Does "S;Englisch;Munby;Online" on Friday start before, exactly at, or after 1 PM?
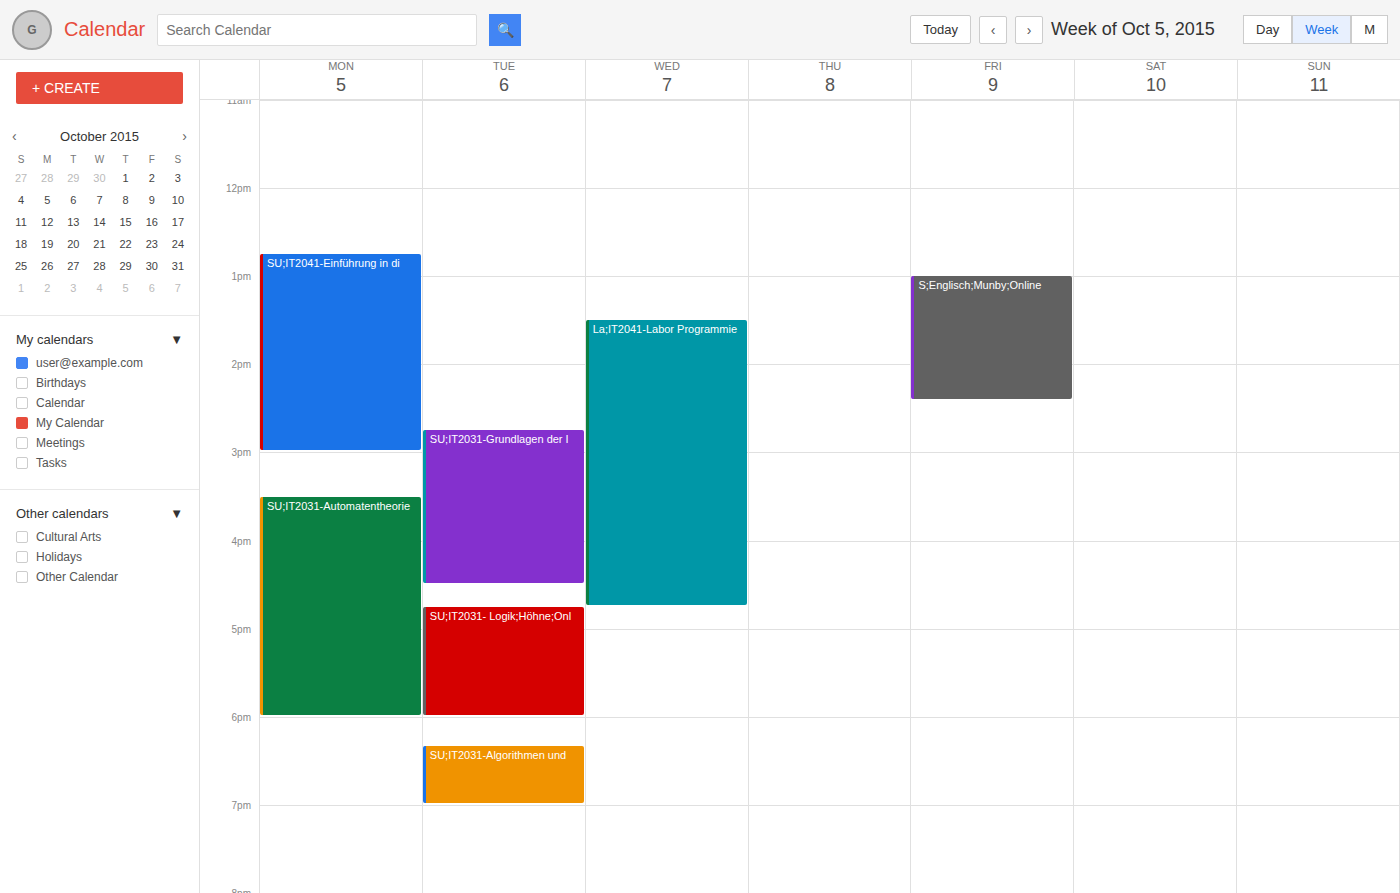
1:00 PM -- exactly at 1 PM, on the 1 PM line.